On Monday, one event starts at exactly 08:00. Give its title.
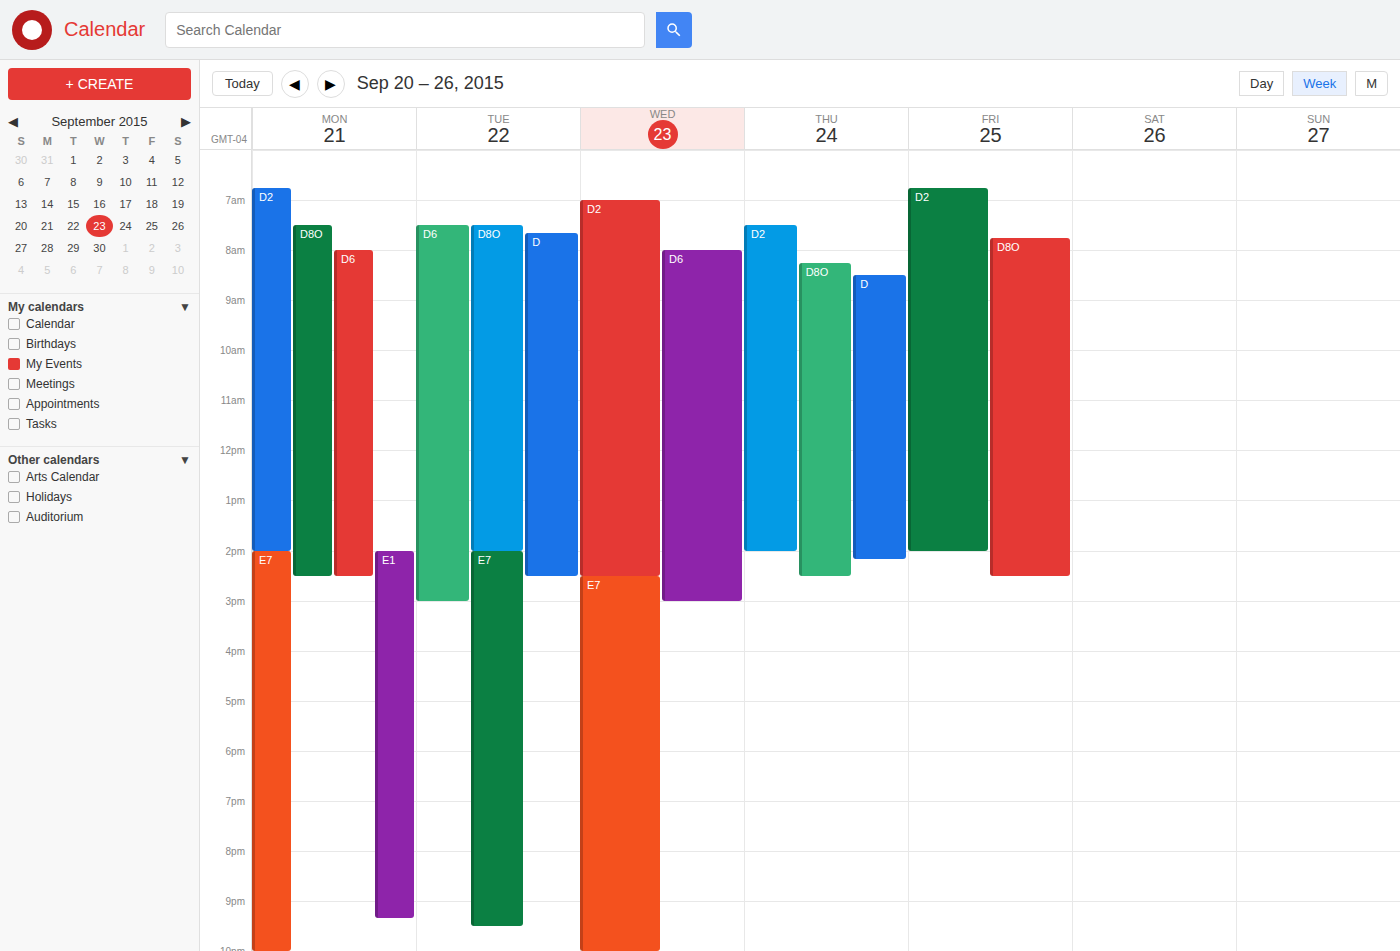
"D6"